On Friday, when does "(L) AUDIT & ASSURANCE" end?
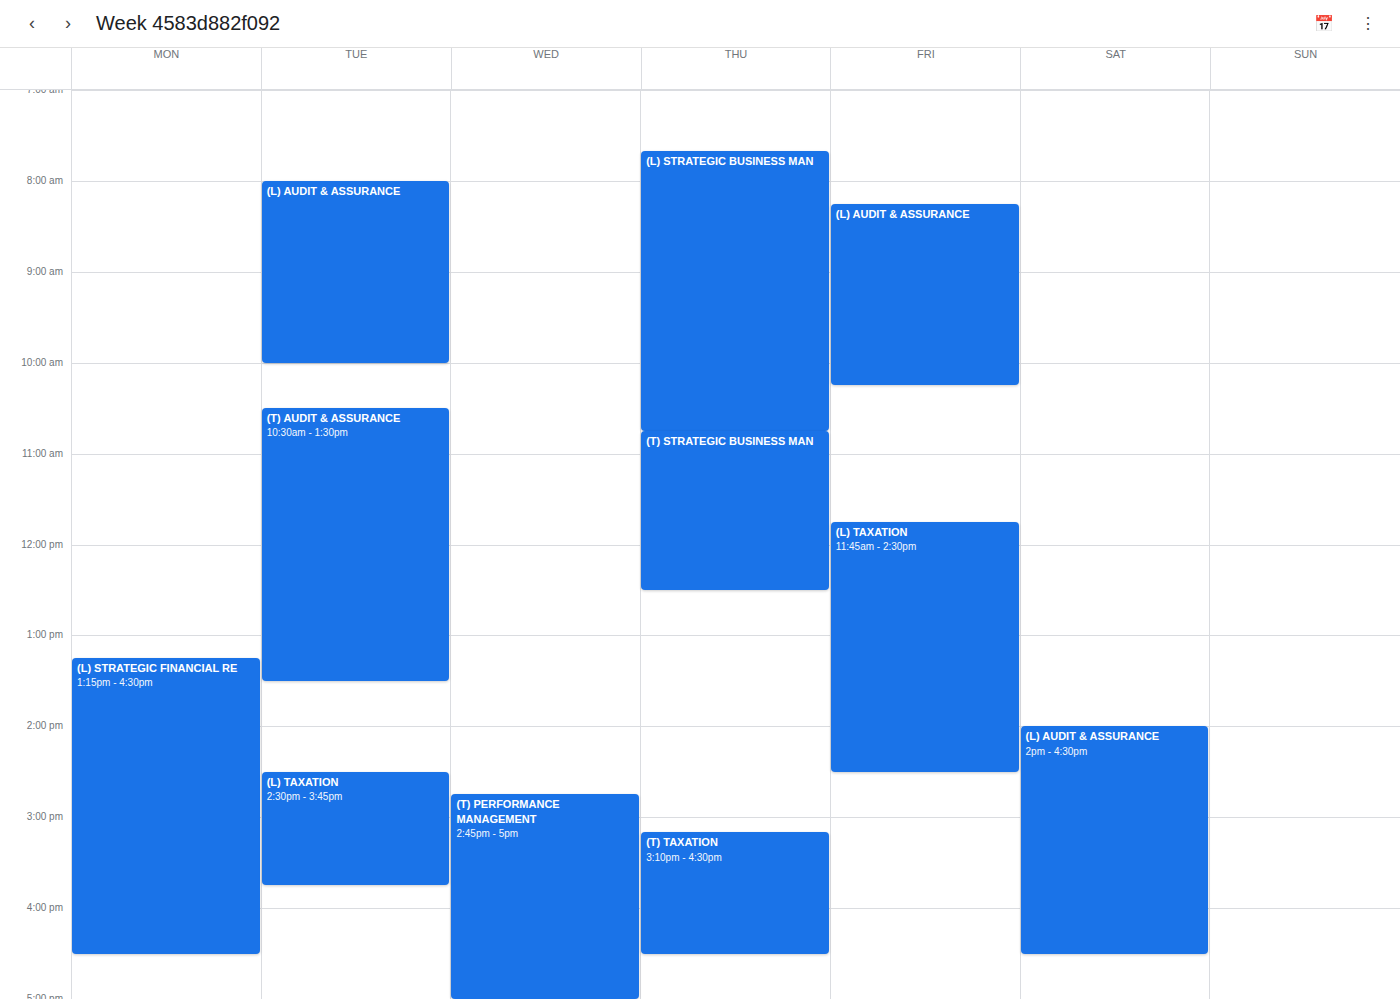
10:15 AM